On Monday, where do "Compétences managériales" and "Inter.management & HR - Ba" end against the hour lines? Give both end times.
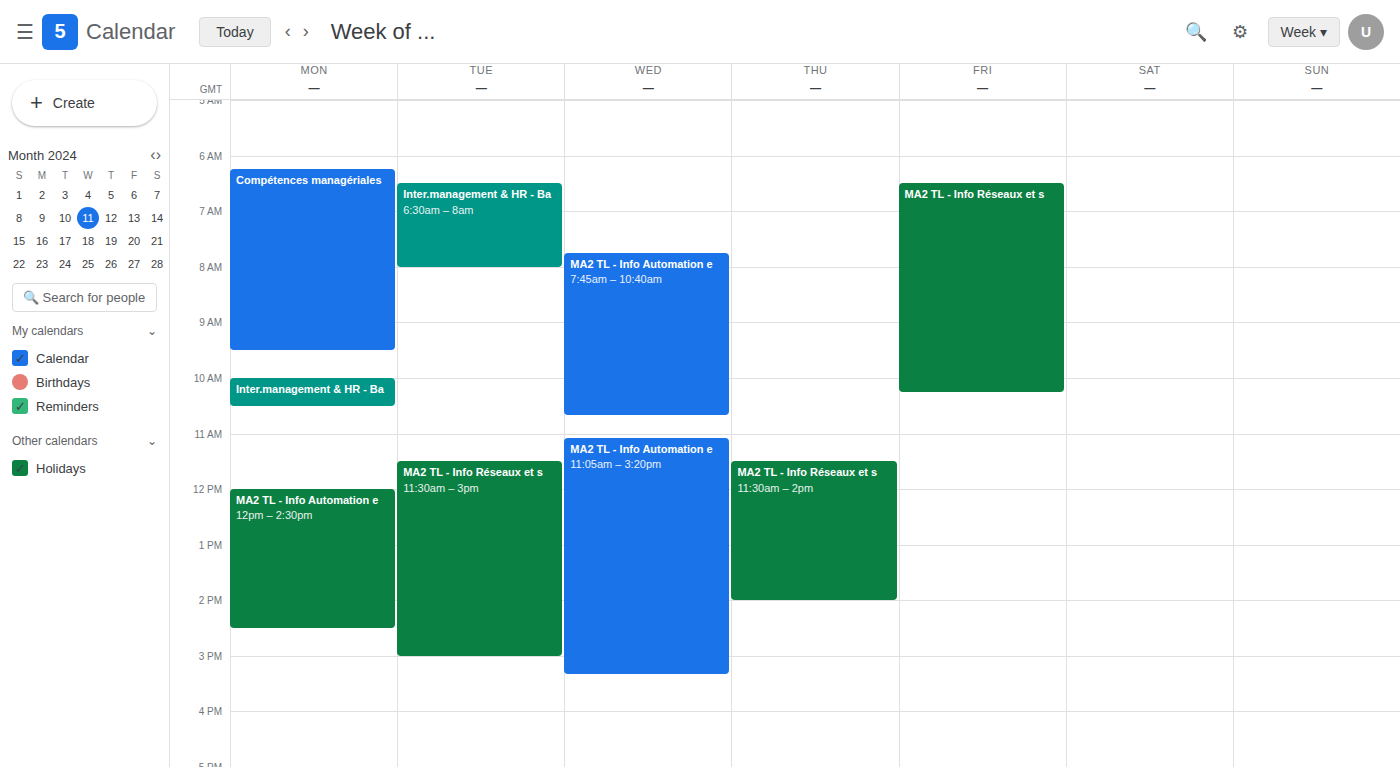
"Compétences managériales": 09:30, halfway between the 09:00 and 10:00 lines. "Inter.management & HR - Ba": 10:30, halfway between the 10:00 and 11:00 lines.